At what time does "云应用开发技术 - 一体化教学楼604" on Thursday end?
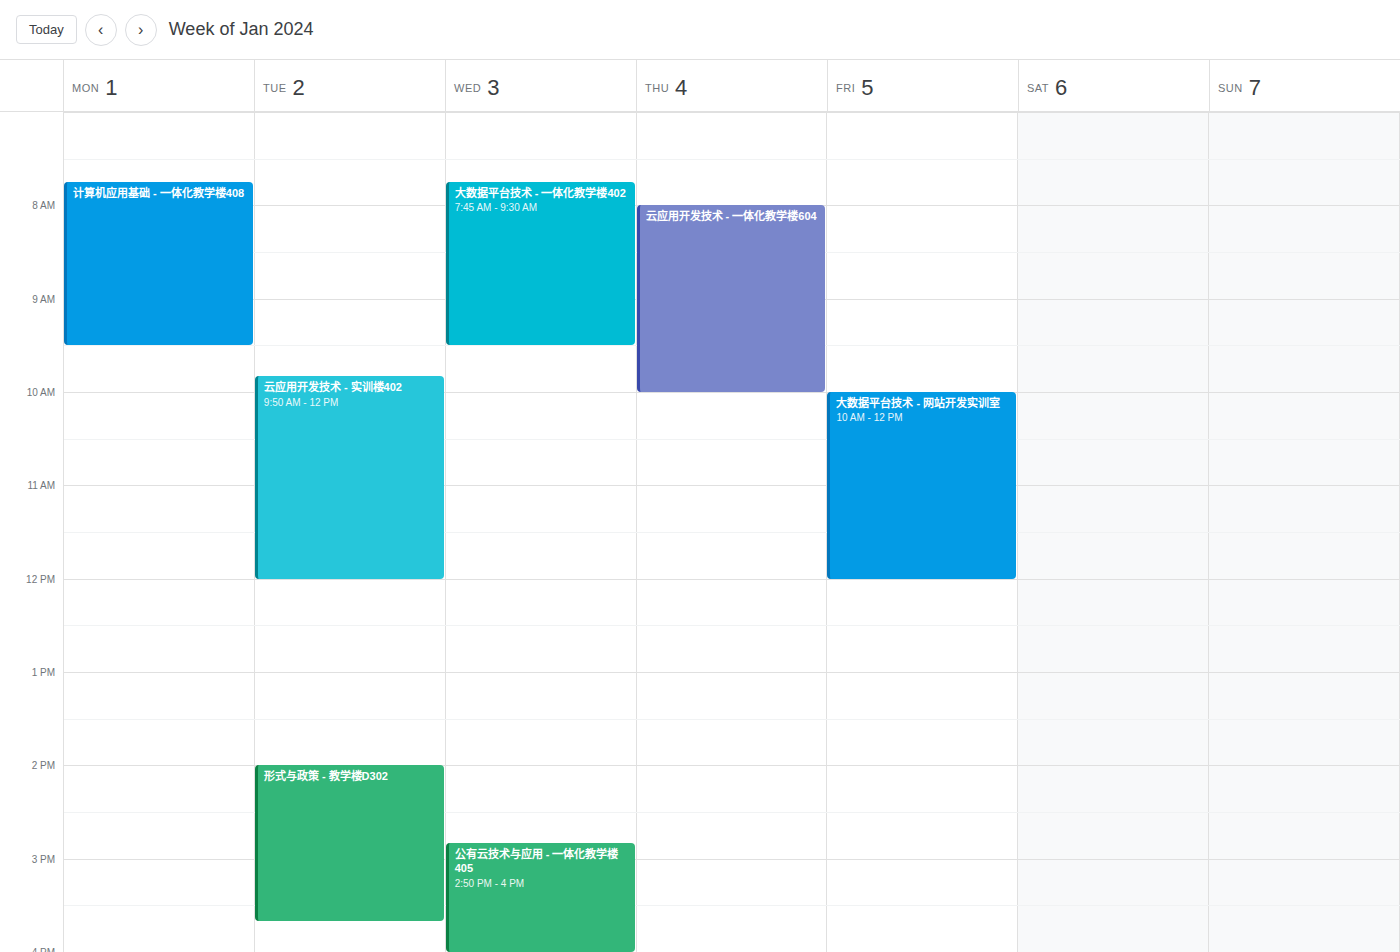
10:00 AM